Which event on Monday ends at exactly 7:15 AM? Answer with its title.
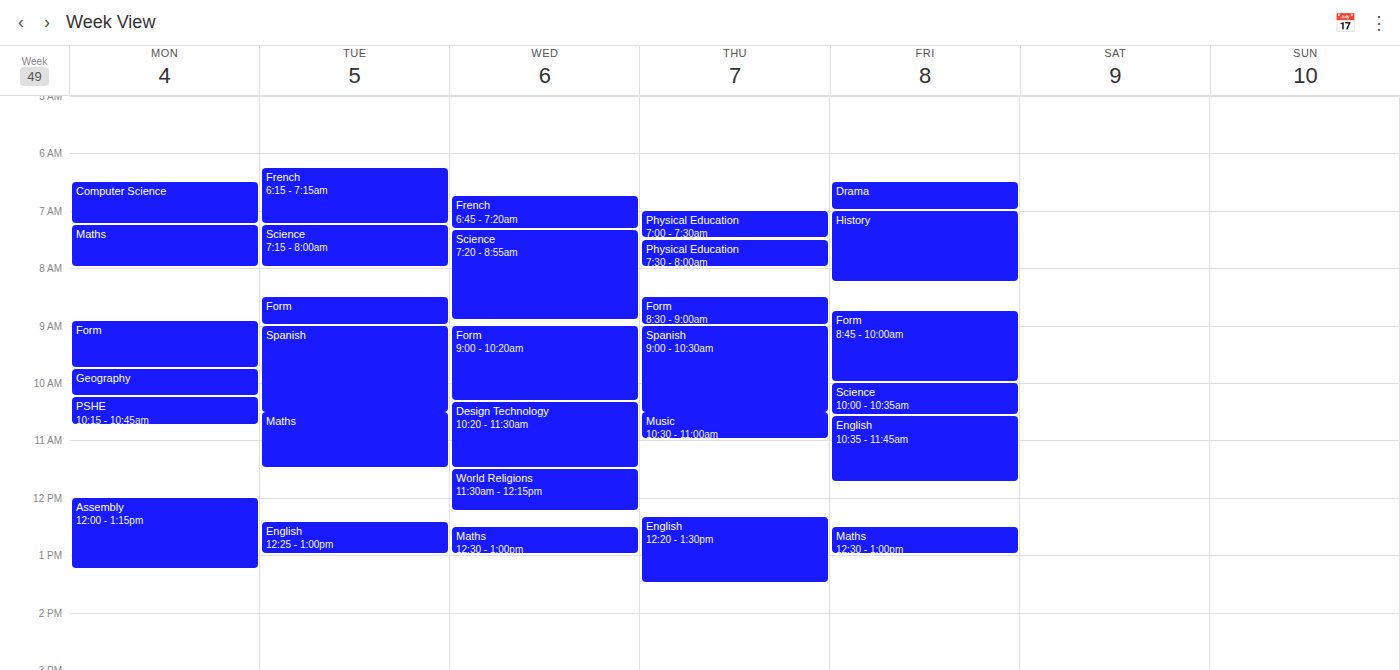
"Computer Science"